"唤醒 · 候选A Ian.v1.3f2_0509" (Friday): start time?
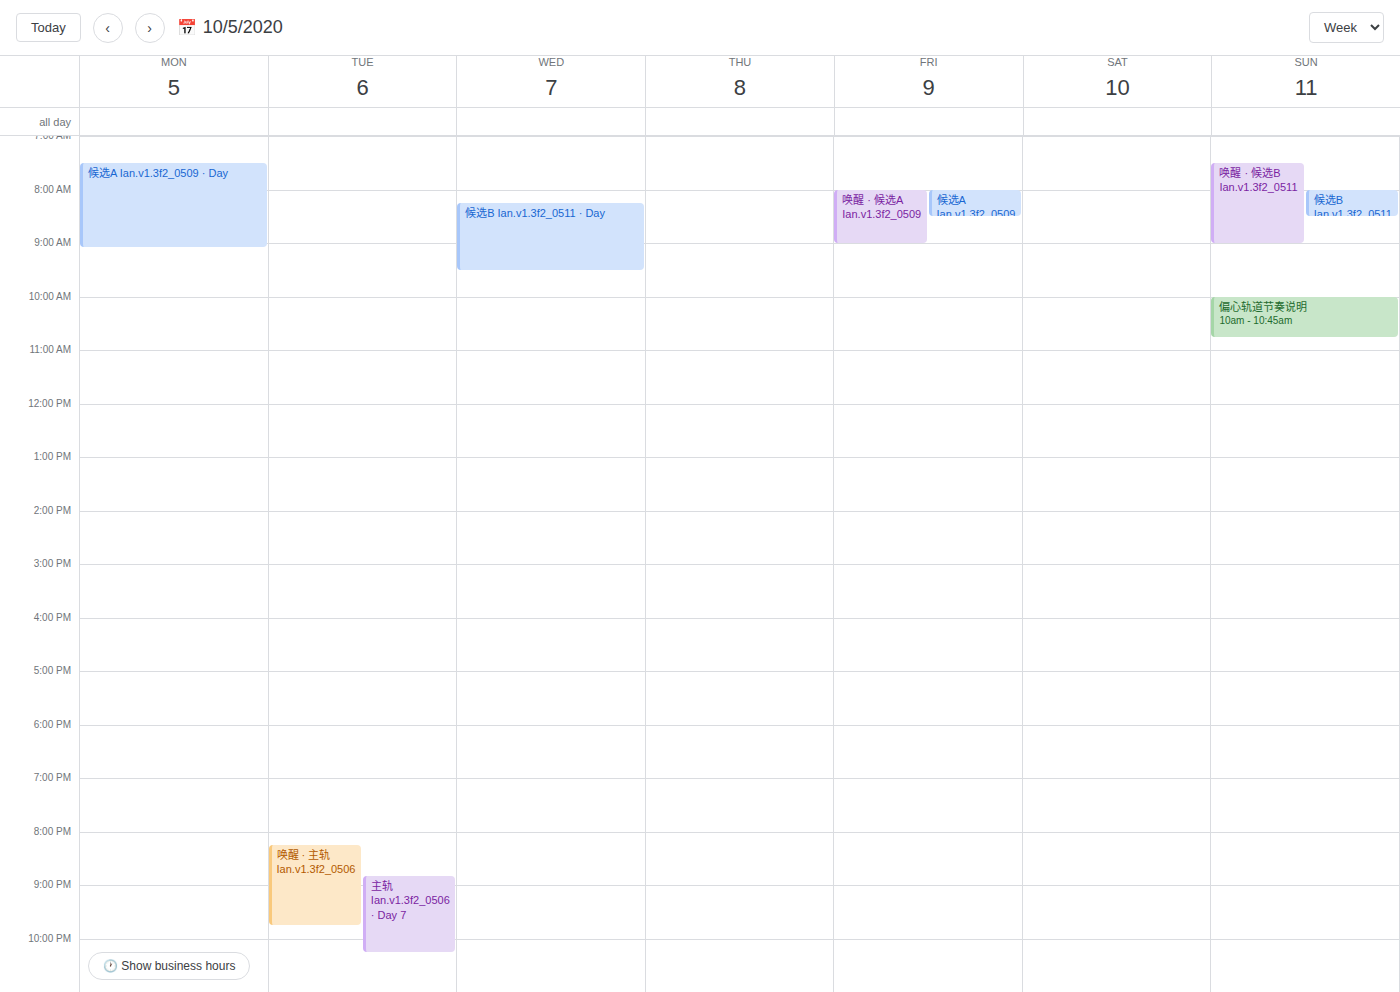
8:00 AM